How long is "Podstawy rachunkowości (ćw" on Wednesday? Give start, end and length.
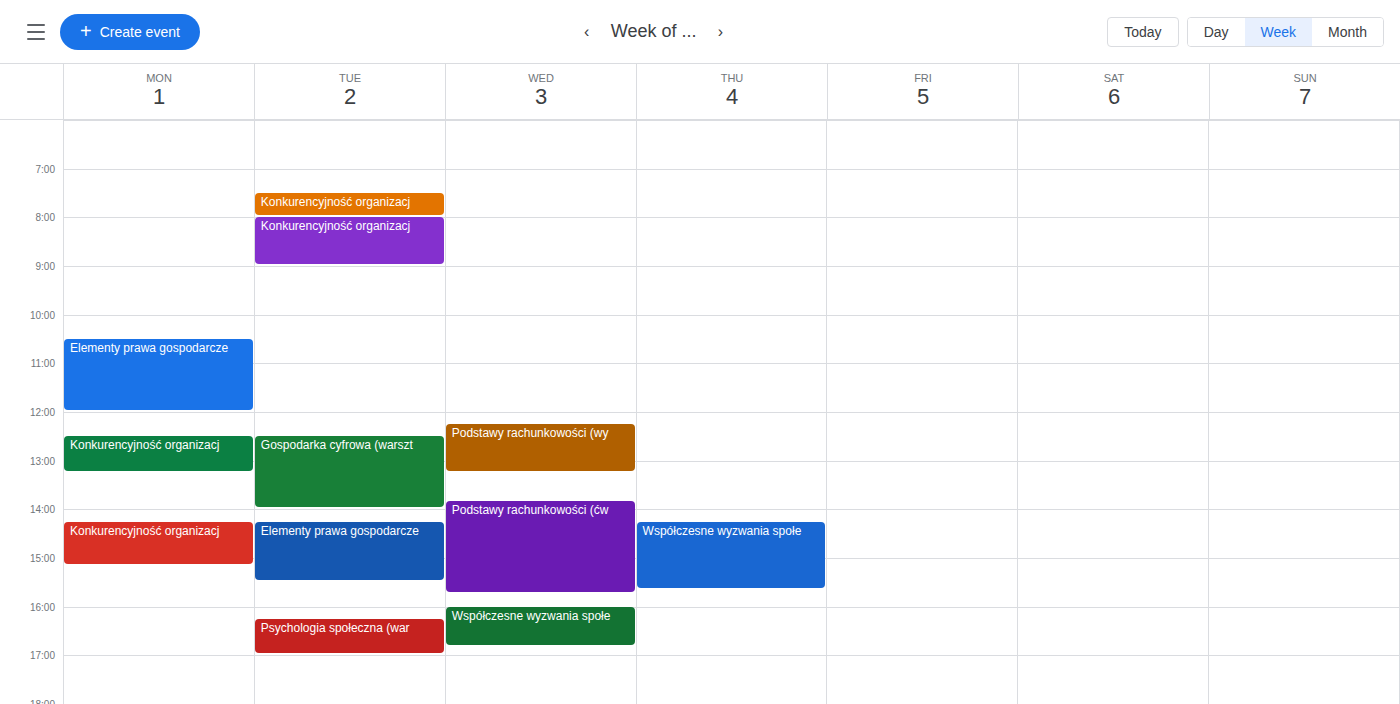
1:50 PM to 3:45 PM, 1 hour 55 minutes